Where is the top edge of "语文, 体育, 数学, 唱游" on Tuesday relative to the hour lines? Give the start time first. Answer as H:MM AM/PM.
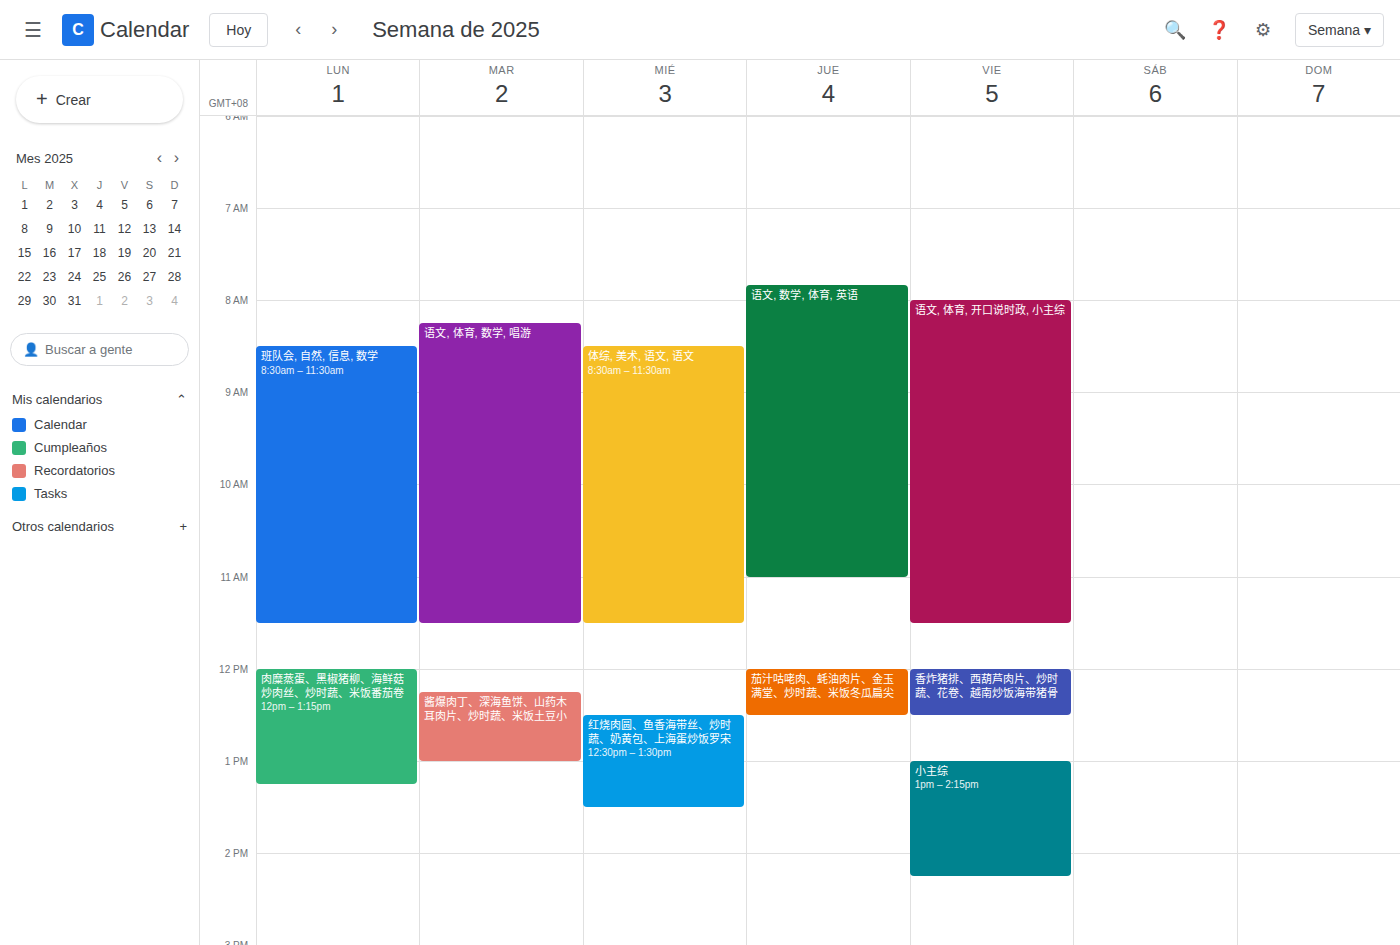
8:15 AM -- neither: a quarter of the way from the 8 AM line to the 9 AM line.